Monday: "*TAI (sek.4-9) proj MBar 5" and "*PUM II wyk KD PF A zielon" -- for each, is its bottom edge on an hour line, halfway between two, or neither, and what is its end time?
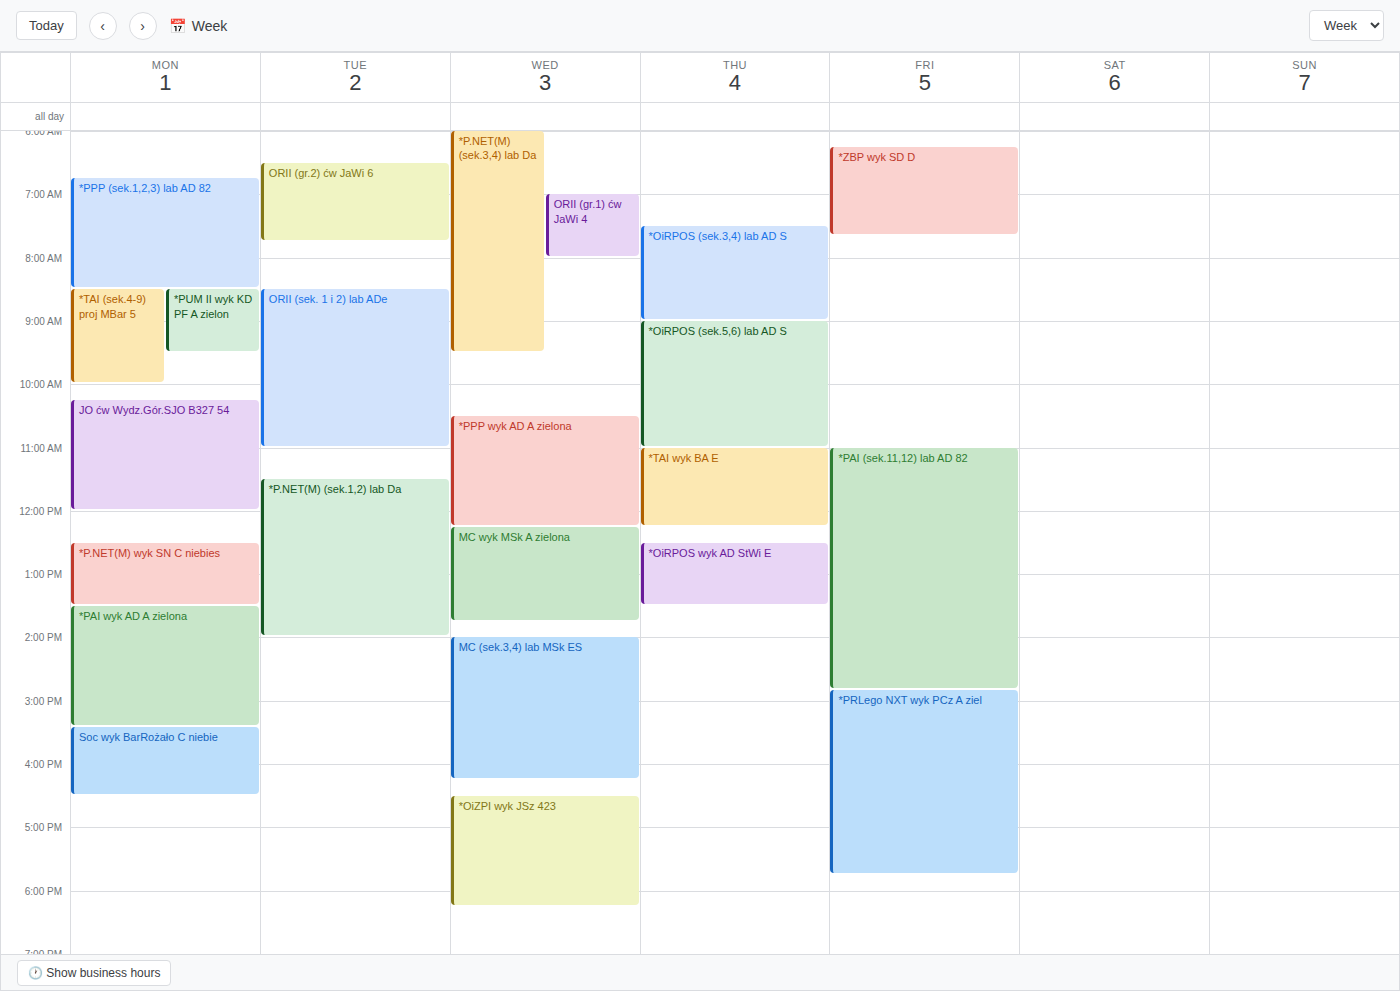
"*TAI (sek.4-9) proj MBar 5": 10:00 AM, exactly on the 10 AM line. "*PUM II wyk KD PF A zielon": 9:30 AM, halfway between the 9 AM and 10 AM lines.